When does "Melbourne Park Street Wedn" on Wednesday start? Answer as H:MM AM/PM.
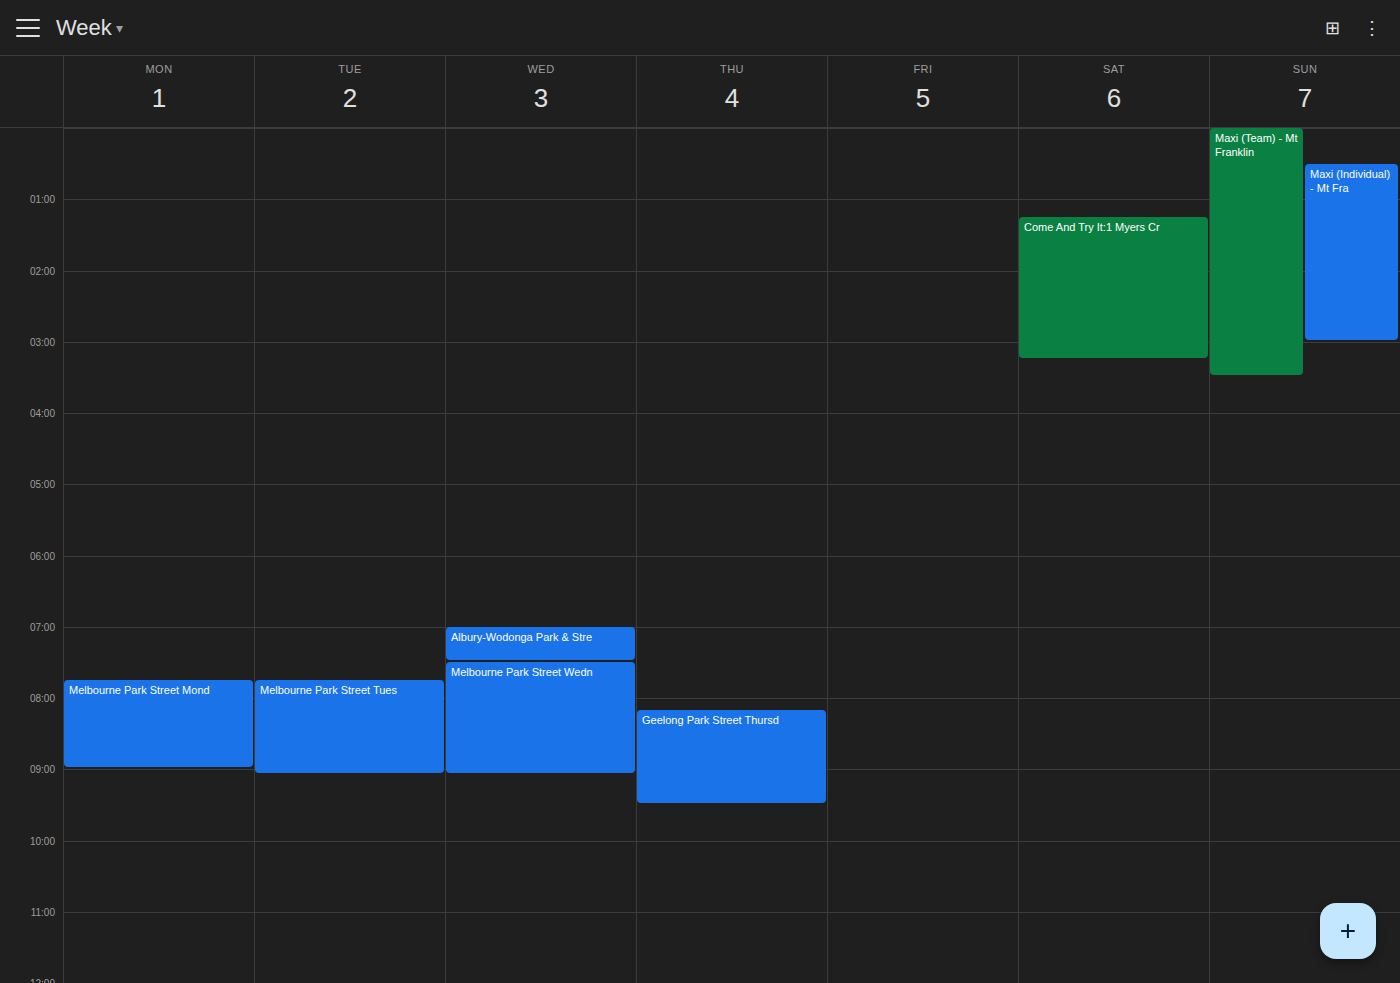
7:30 AM